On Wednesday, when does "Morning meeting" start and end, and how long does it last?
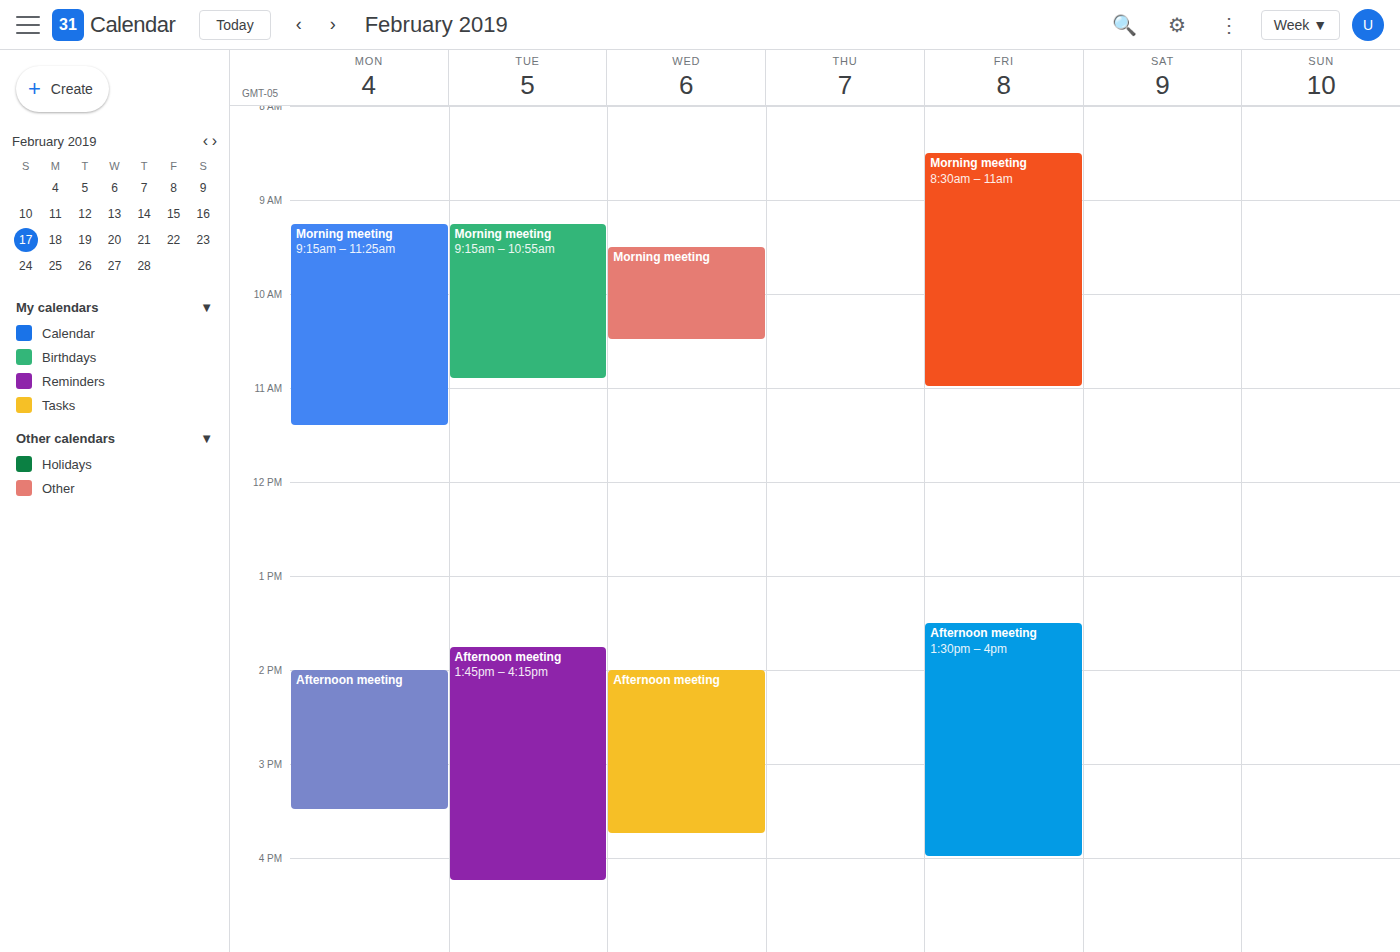
9:30 AM to 10:30 AM, 1 hour